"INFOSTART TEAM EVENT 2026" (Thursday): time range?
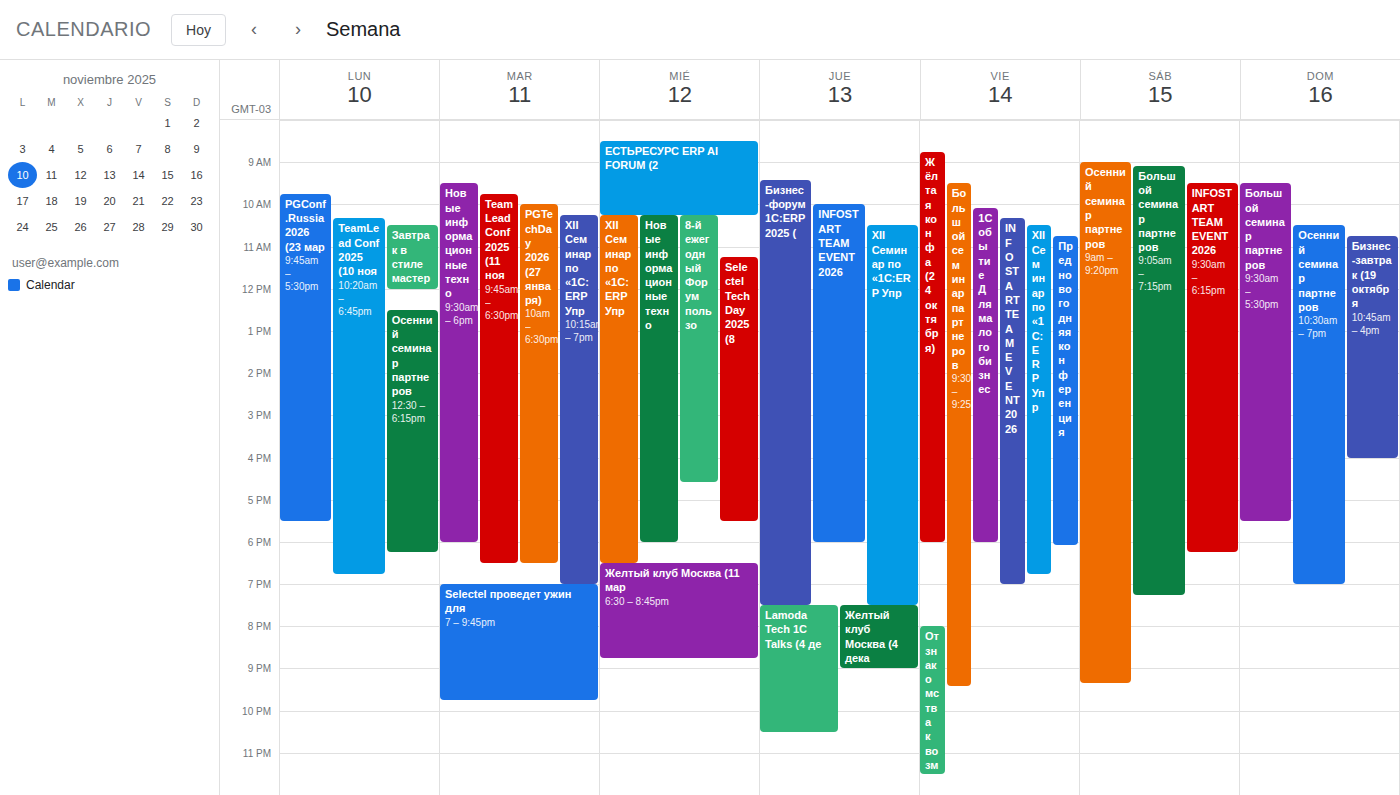
10:00 AM to 6:00 PM